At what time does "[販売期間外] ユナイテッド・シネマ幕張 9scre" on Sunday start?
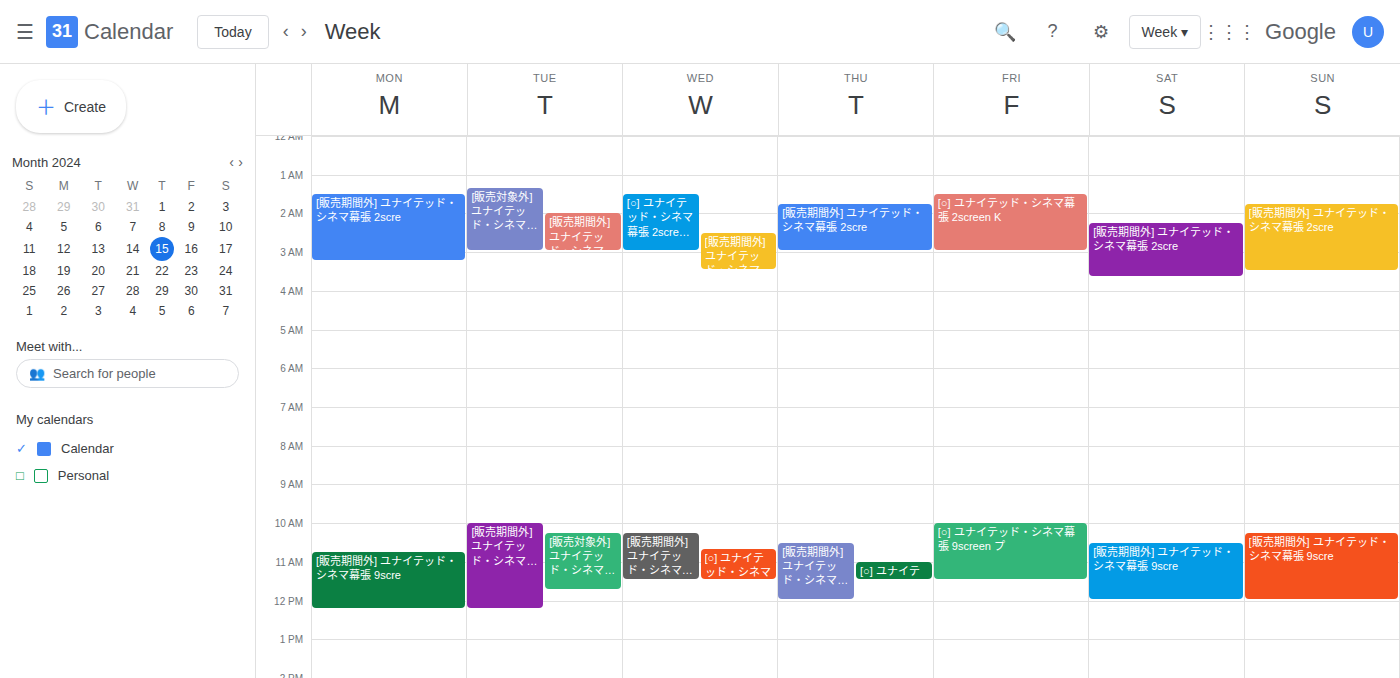
10:15 AM